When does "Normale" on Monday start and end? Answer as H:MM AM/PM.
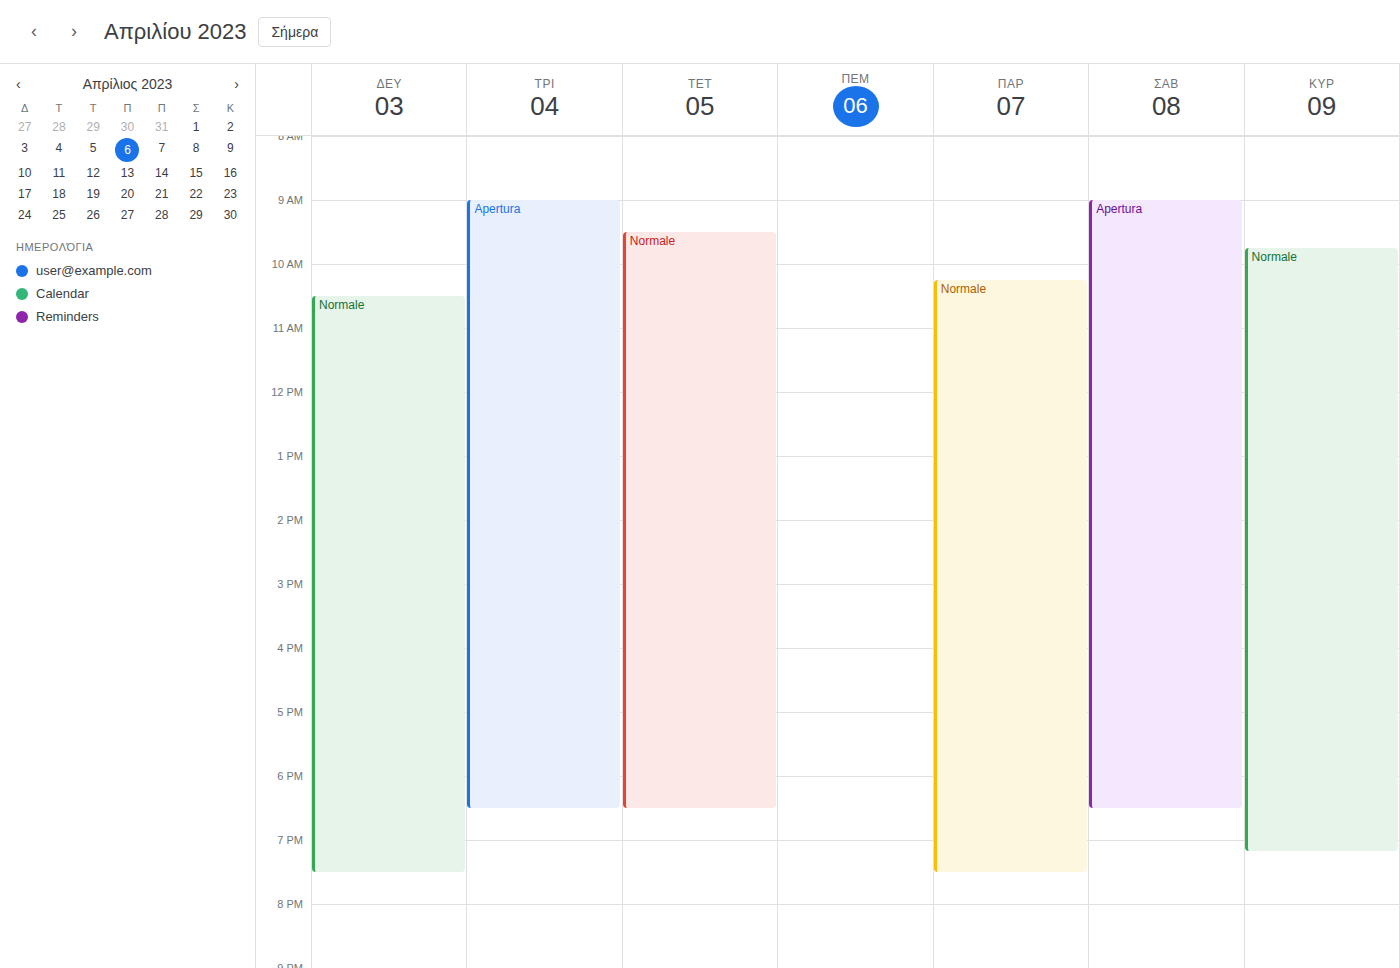
10:30 AM to 7:30 PM